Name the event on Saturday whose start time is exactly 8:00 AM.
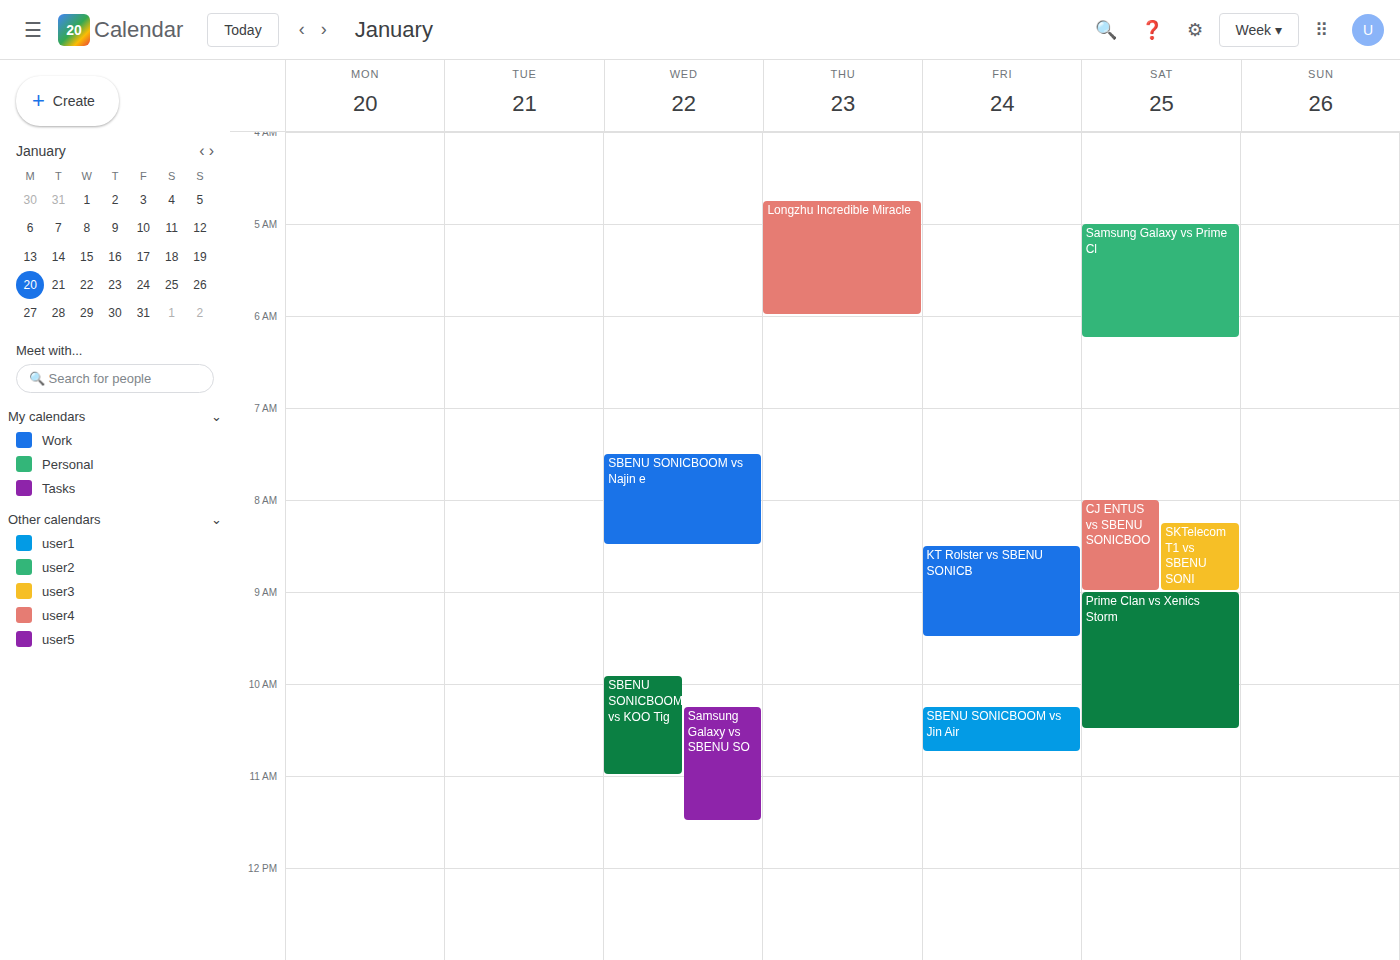
"CJ ENTUS vs SBENU SONICBOO"